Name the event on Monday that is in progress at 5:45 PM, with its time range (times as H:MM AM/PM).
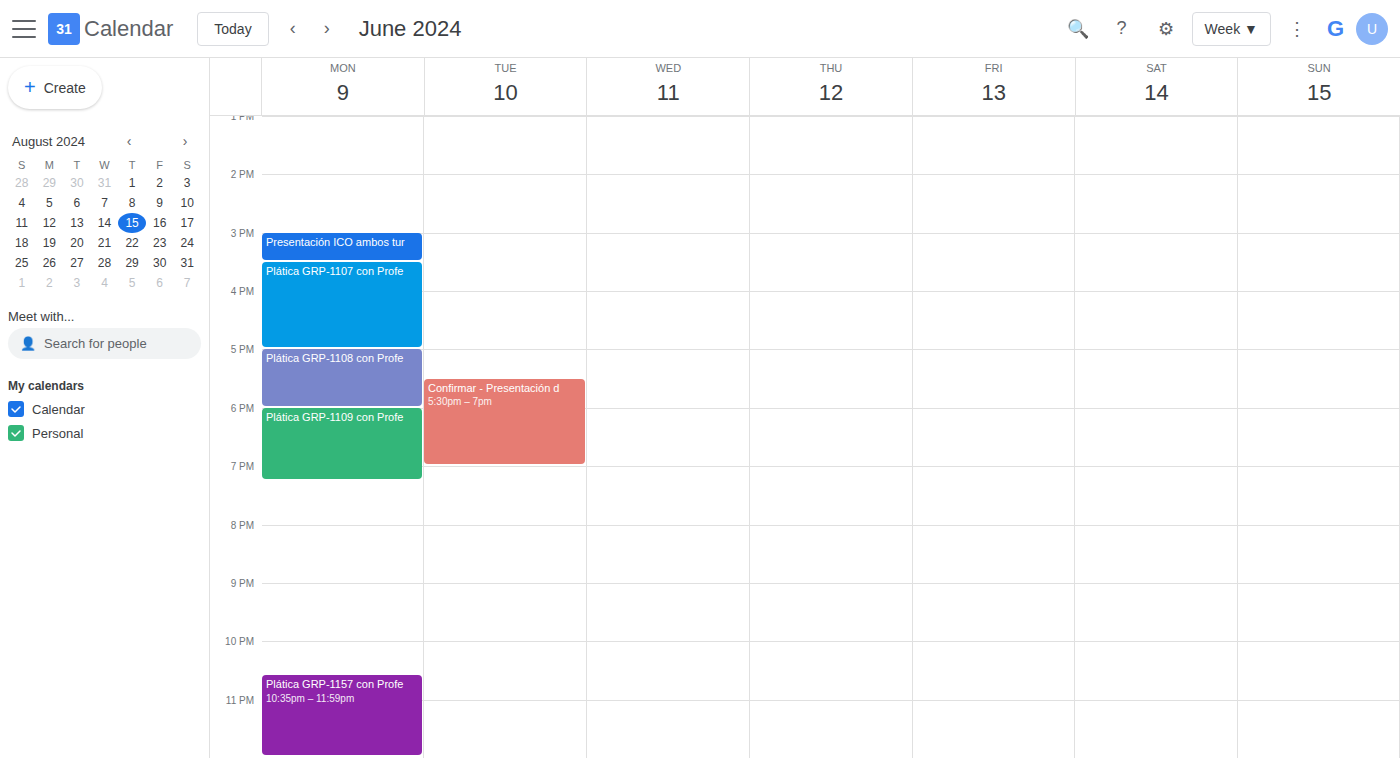
"Plática GRP-1108 con Profe", 5:00 PM to 6:00 PM